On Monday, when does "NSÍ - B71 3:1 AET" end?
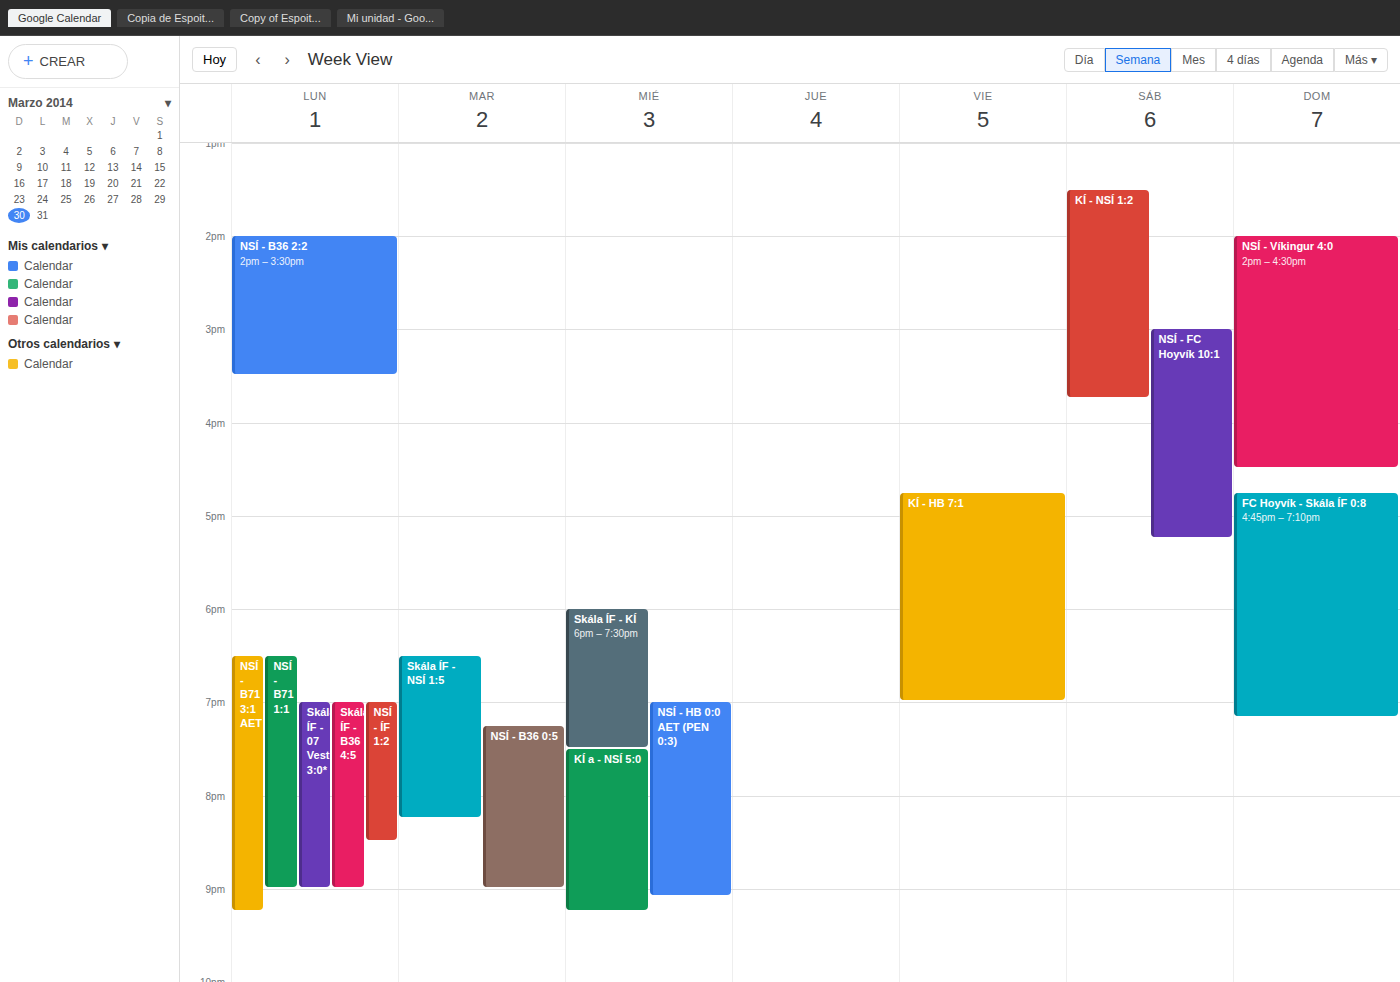
9:15 PM